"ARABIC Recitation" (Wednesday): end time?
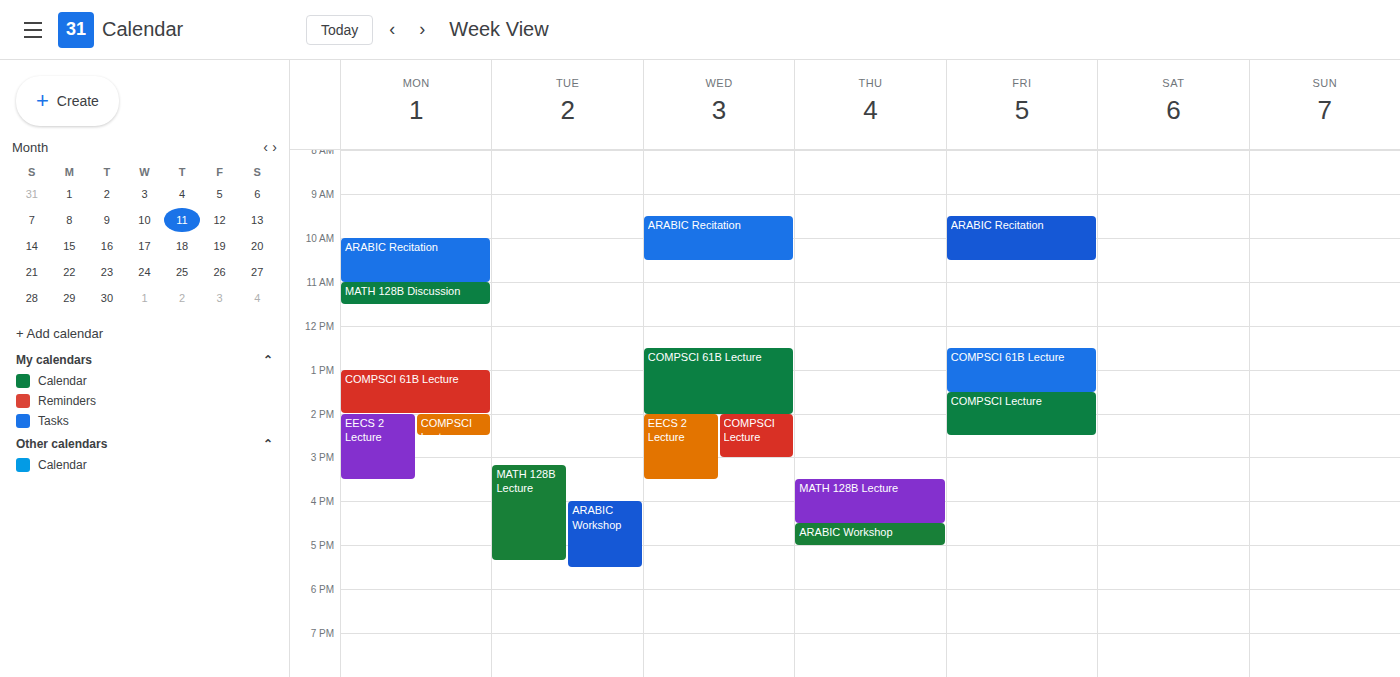
10:30 AM